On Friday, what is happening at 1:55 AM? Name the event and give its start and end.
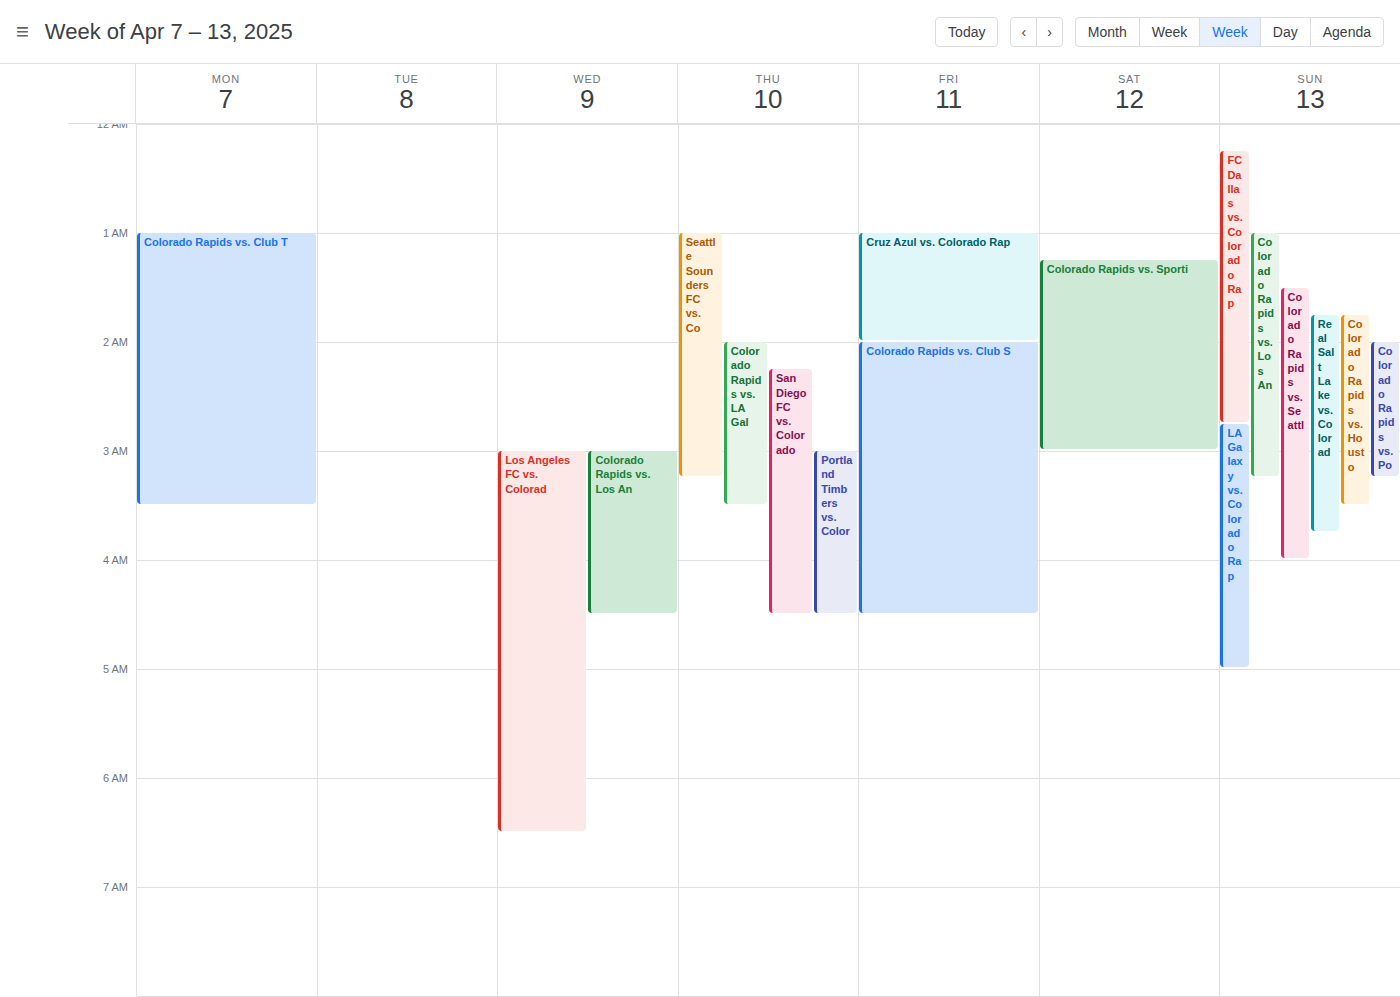
"Cruz Azul vs. Colorado Rap", 1:00 AM to 2:00 AM